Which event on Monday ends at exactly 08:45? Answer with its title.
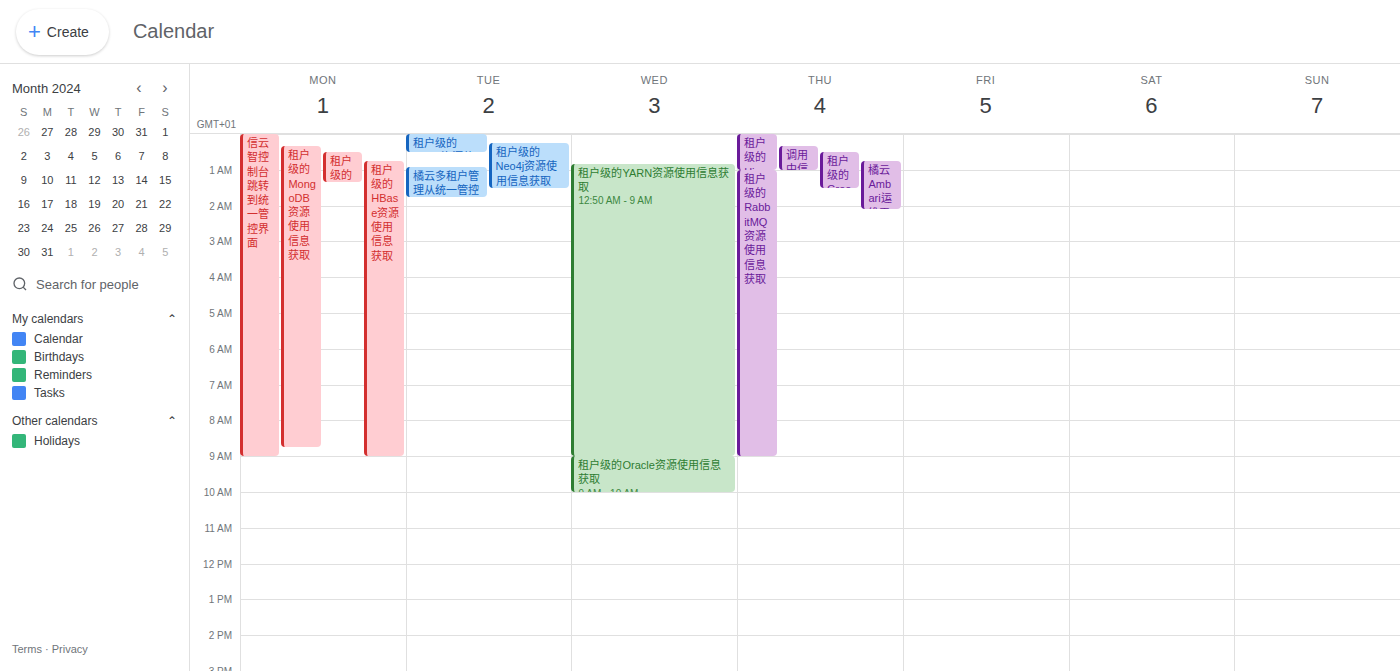
"租户级的MongoDB资源使用信息获取"